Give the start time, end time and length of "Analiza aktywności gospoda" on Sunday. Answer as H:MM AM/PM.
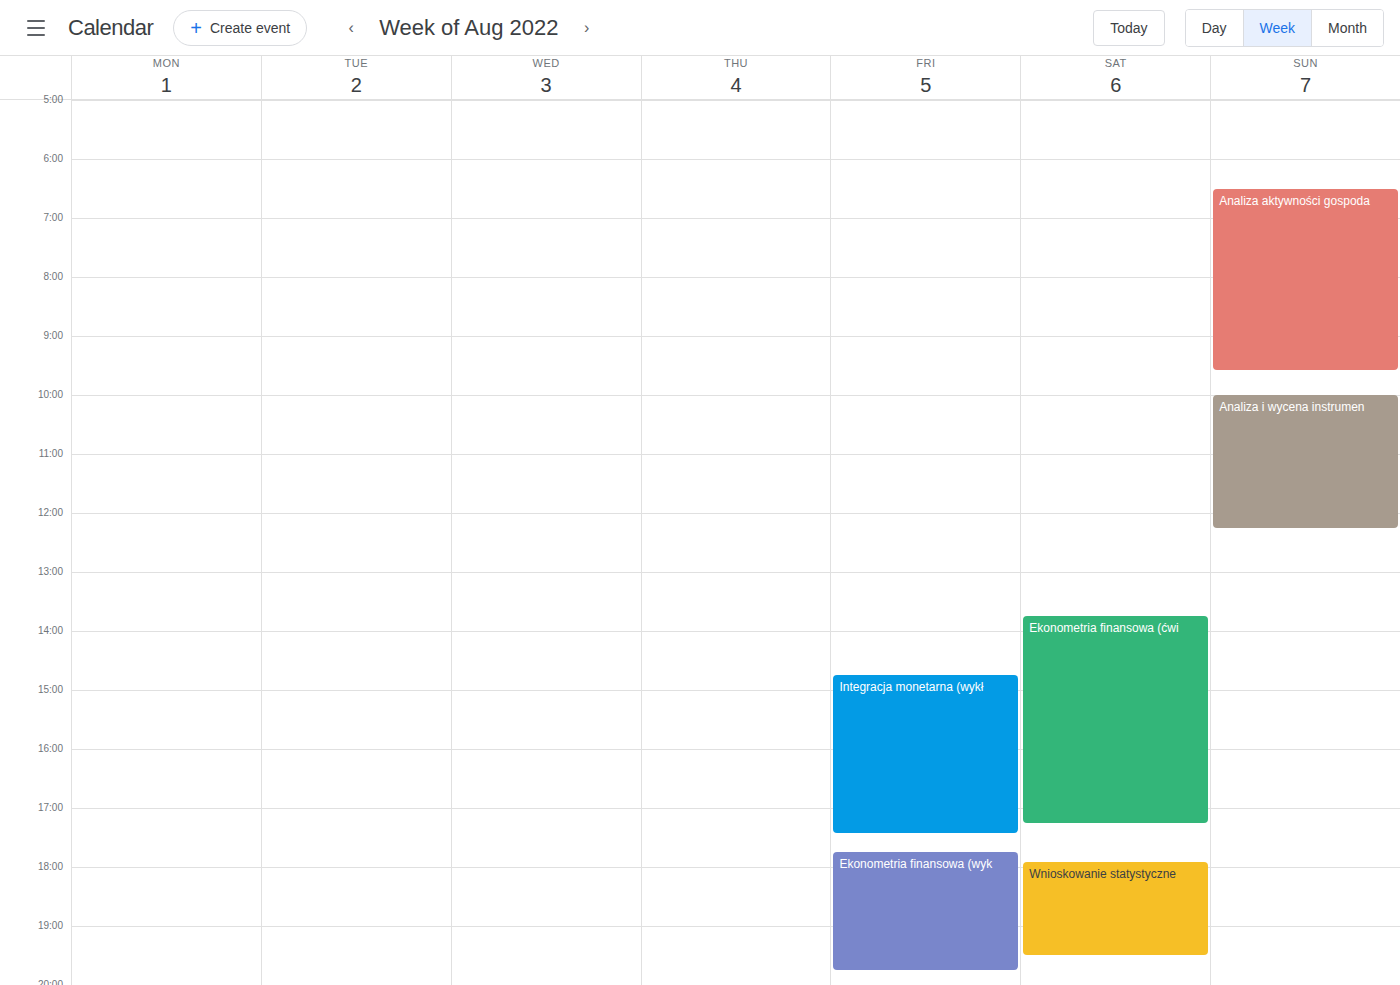
6:30 AM to 9:35 AM, 3 hours 5 minutes